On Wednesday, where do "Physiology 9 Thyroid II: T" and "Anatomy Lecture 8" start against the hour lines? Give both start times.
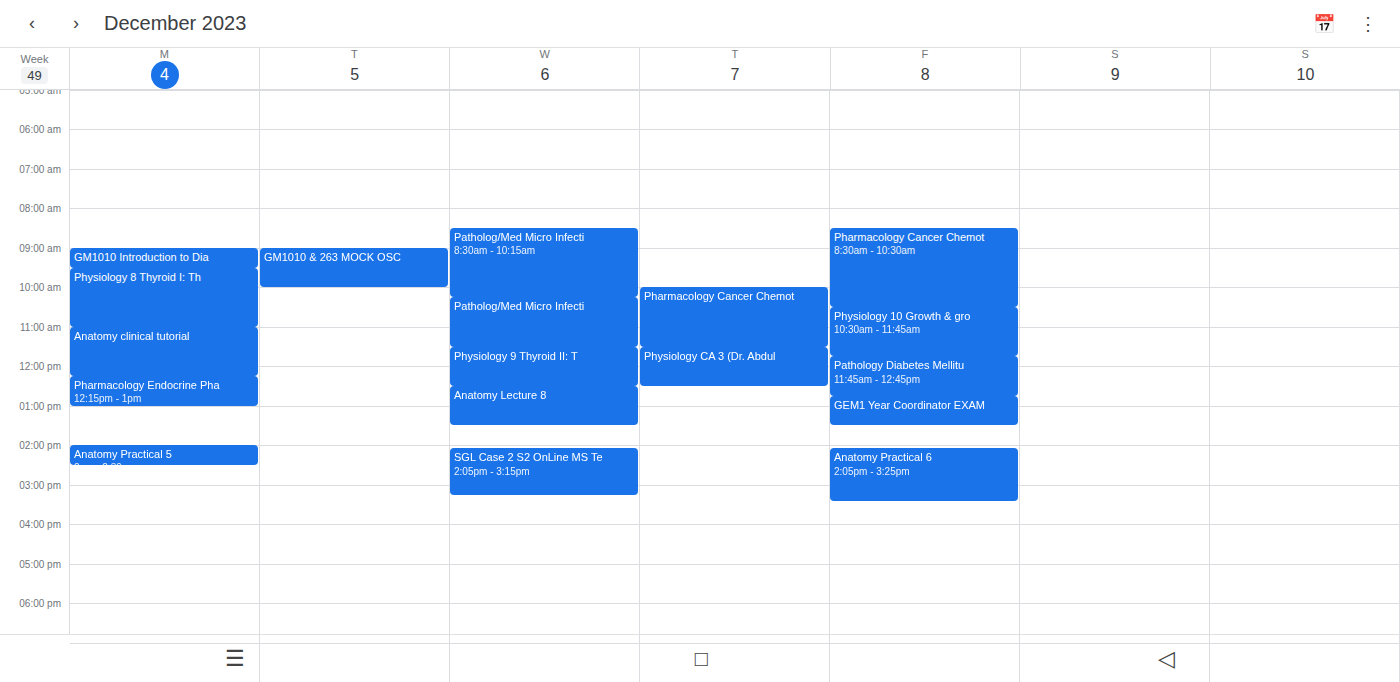
"Physiology 9 Thyroid II: T": 11:30 AM, halfway between the 11 AM and 12 PM lines. "Anatomy Lecture 8": 12:30 PM, halfway between the 12 PM and 1 PM lines.